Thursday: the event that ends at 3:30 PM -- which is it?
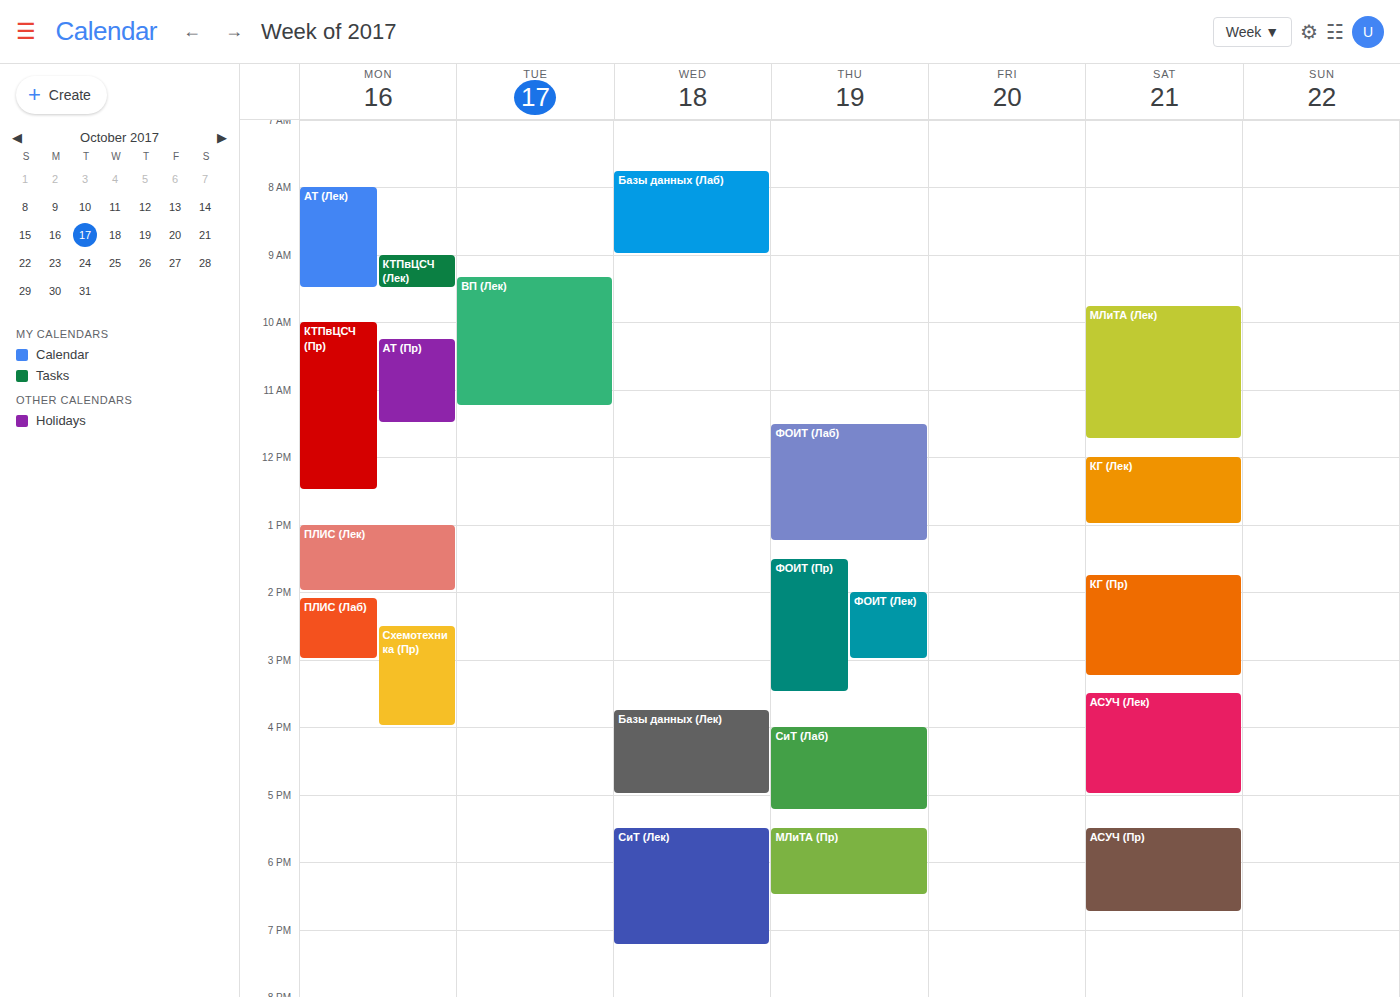
"ФОИТ (Пр)"